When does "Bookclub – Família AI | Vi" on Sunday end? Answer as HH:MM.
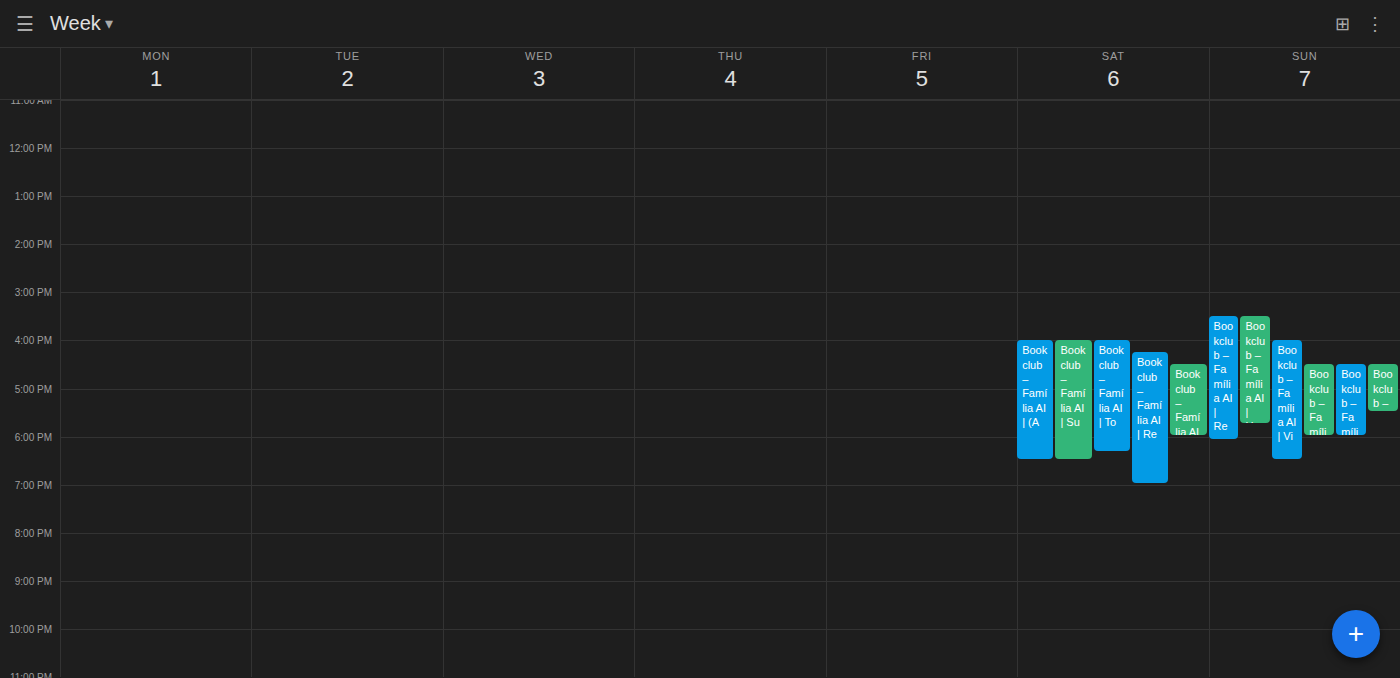
18:30